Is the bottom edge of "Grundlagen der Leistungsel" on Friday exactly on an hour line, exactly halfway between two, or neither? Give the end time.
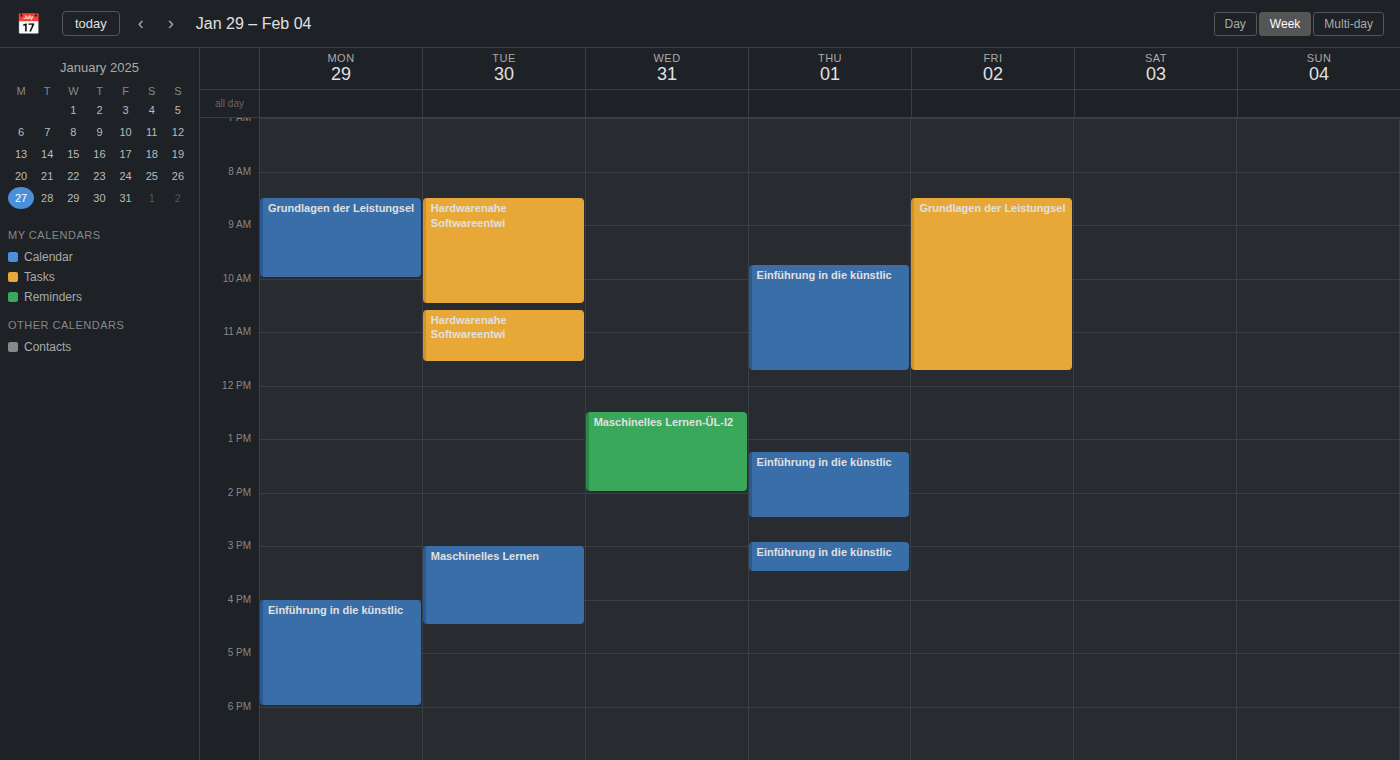
11:45 AM -- neither: three quarters of the way from the 11 AM line to the 12 PM line.